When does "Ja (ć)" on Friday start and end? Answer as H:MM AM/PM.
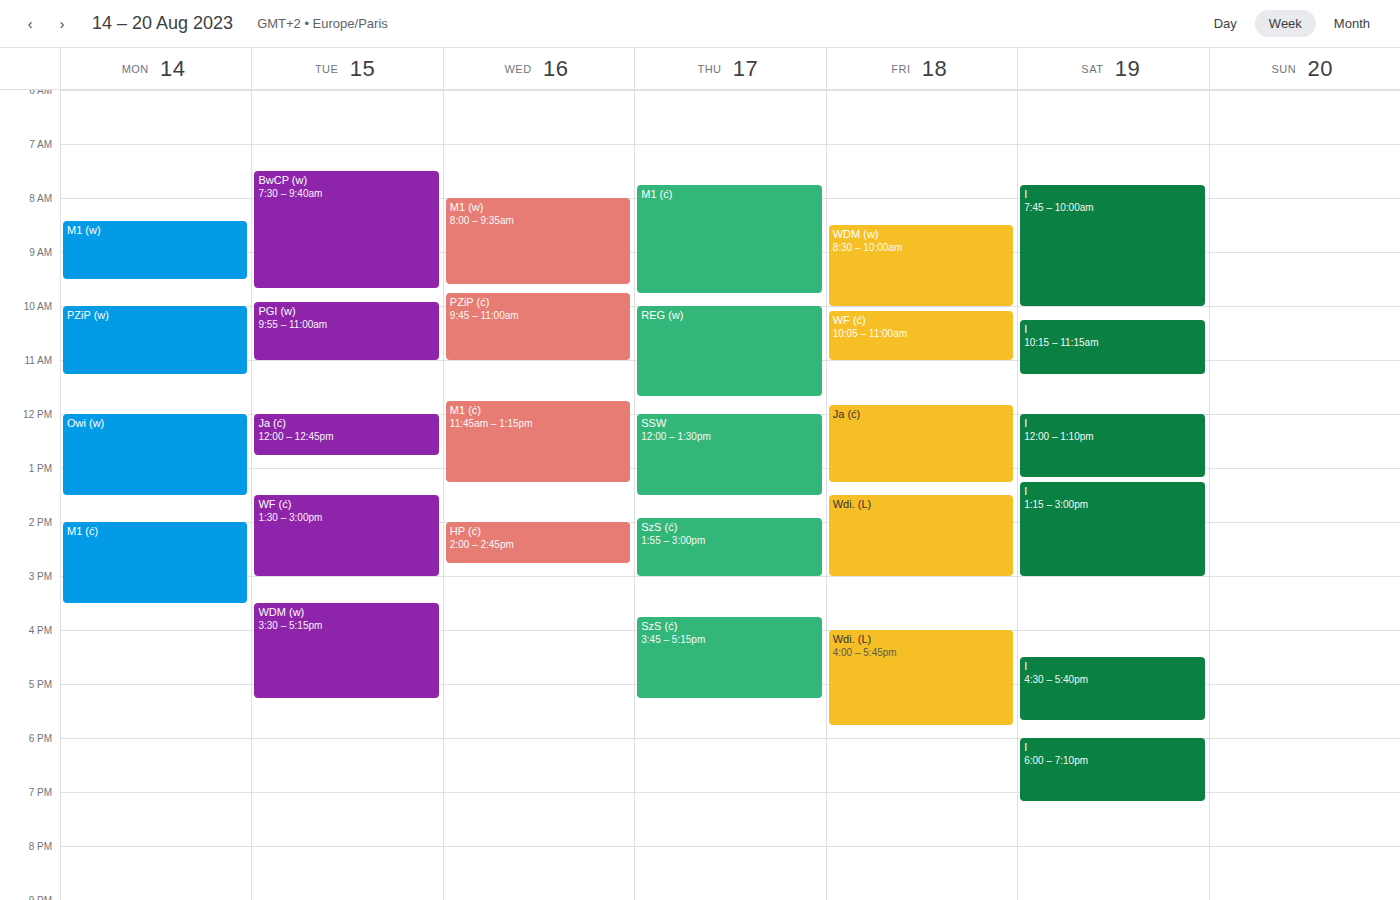
11:50 AM to 1:15 PM